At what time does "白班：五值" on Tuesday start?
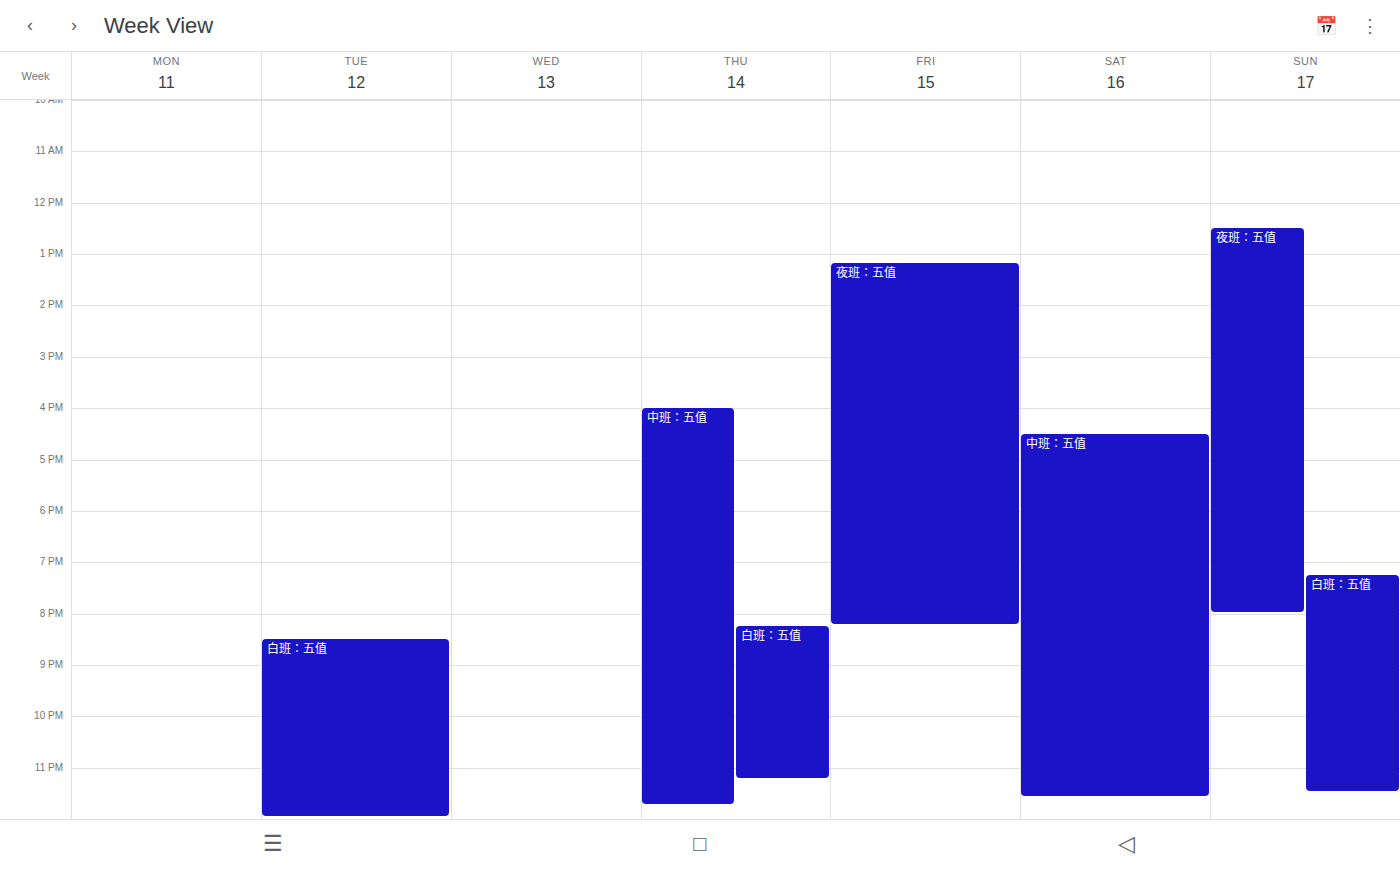
8:30 PM